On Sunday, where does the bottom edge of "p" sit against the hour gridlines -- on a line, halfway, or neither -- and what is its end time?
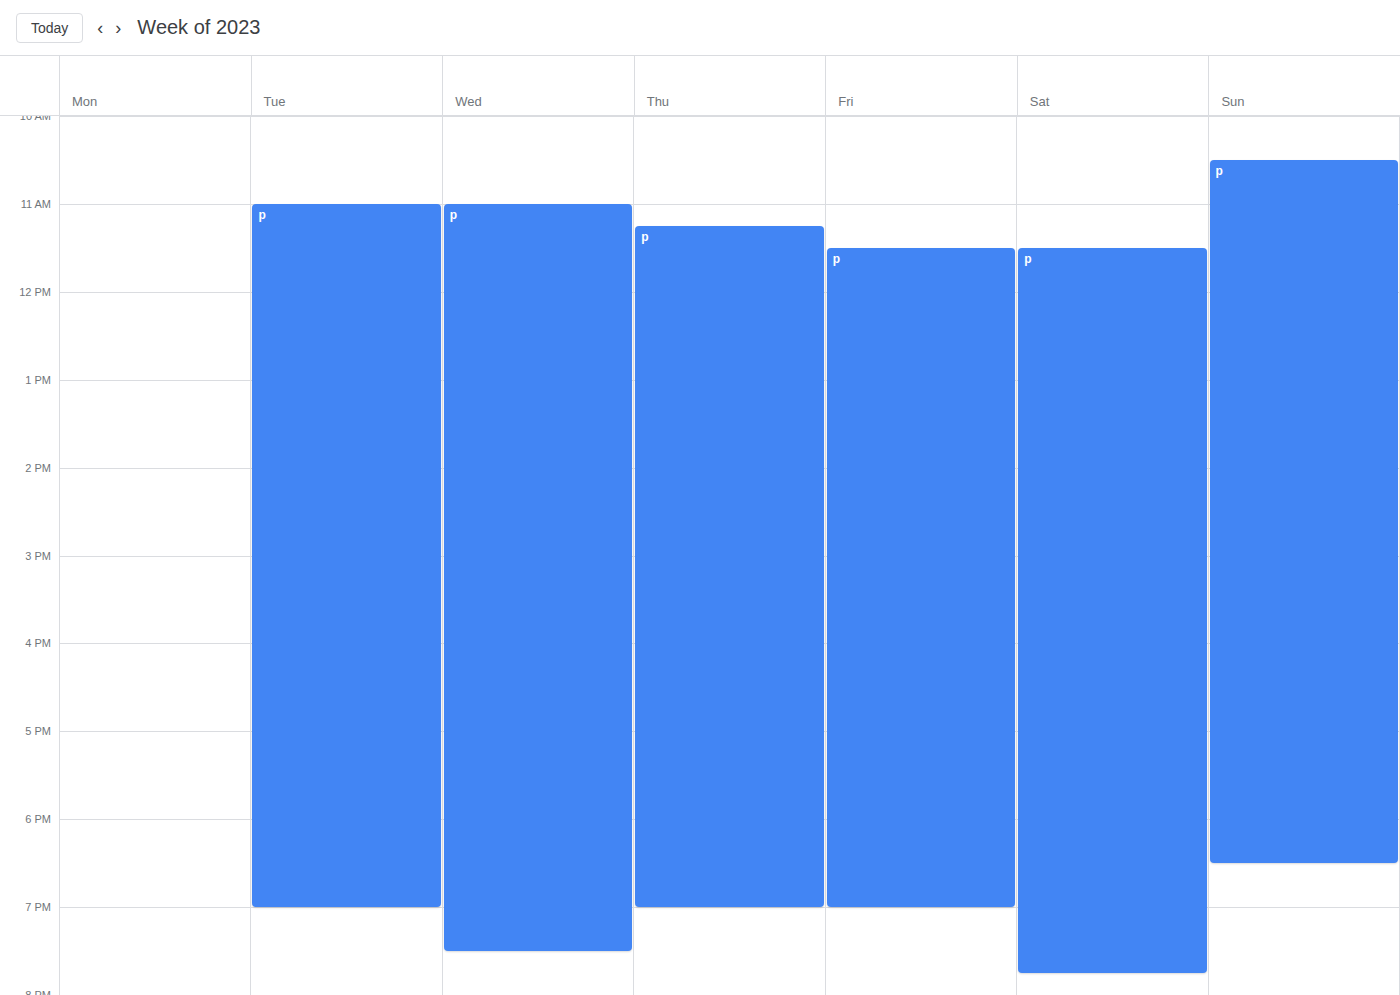
6:30 PM -- halfway between the 6 PM and 7 PM lines.